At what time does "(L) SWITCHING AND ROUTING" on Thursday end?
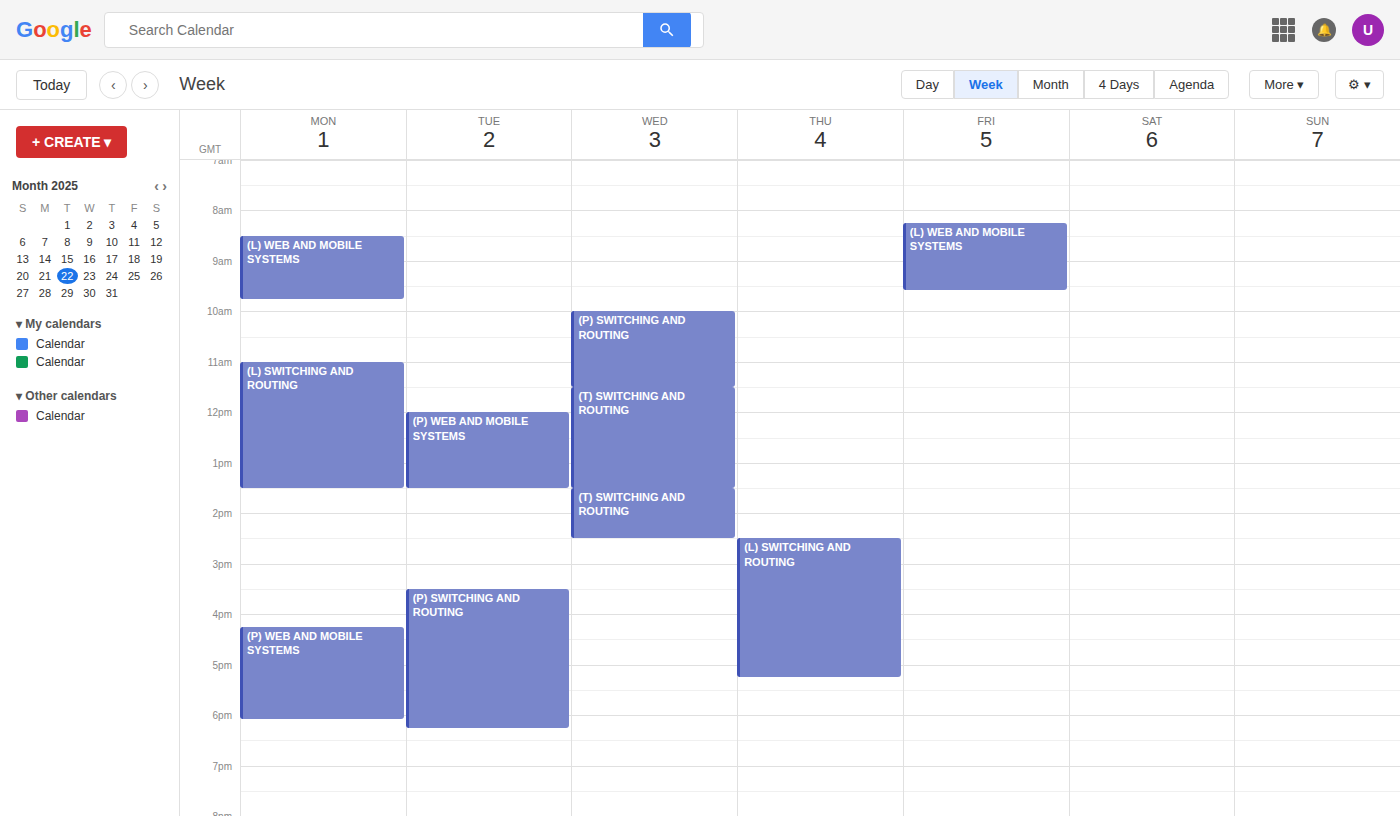
5:15 PM